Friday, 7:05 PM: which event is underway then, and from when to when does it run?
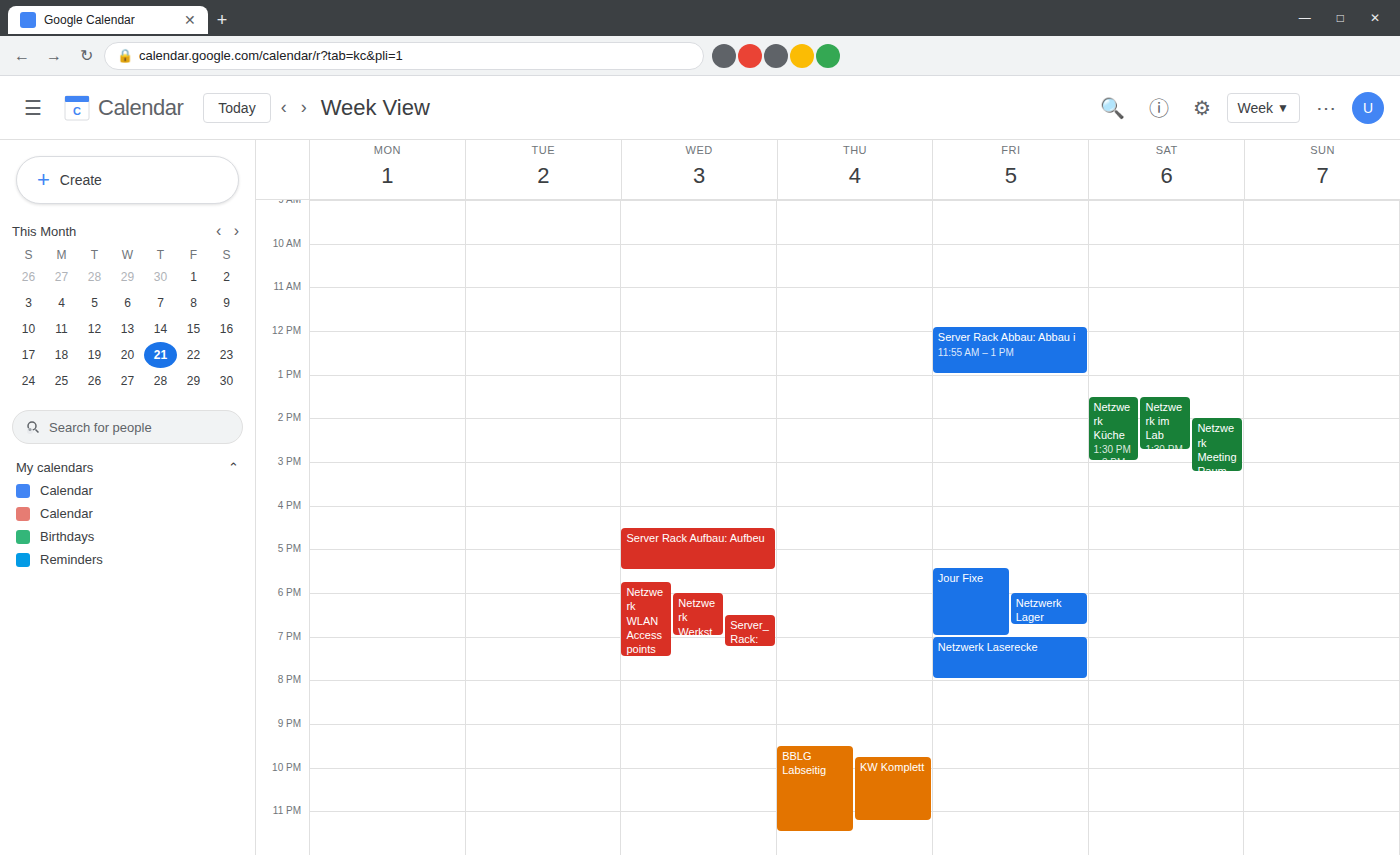
"Netzwerk Laserecke", 7:00 PM to 8:00 PM